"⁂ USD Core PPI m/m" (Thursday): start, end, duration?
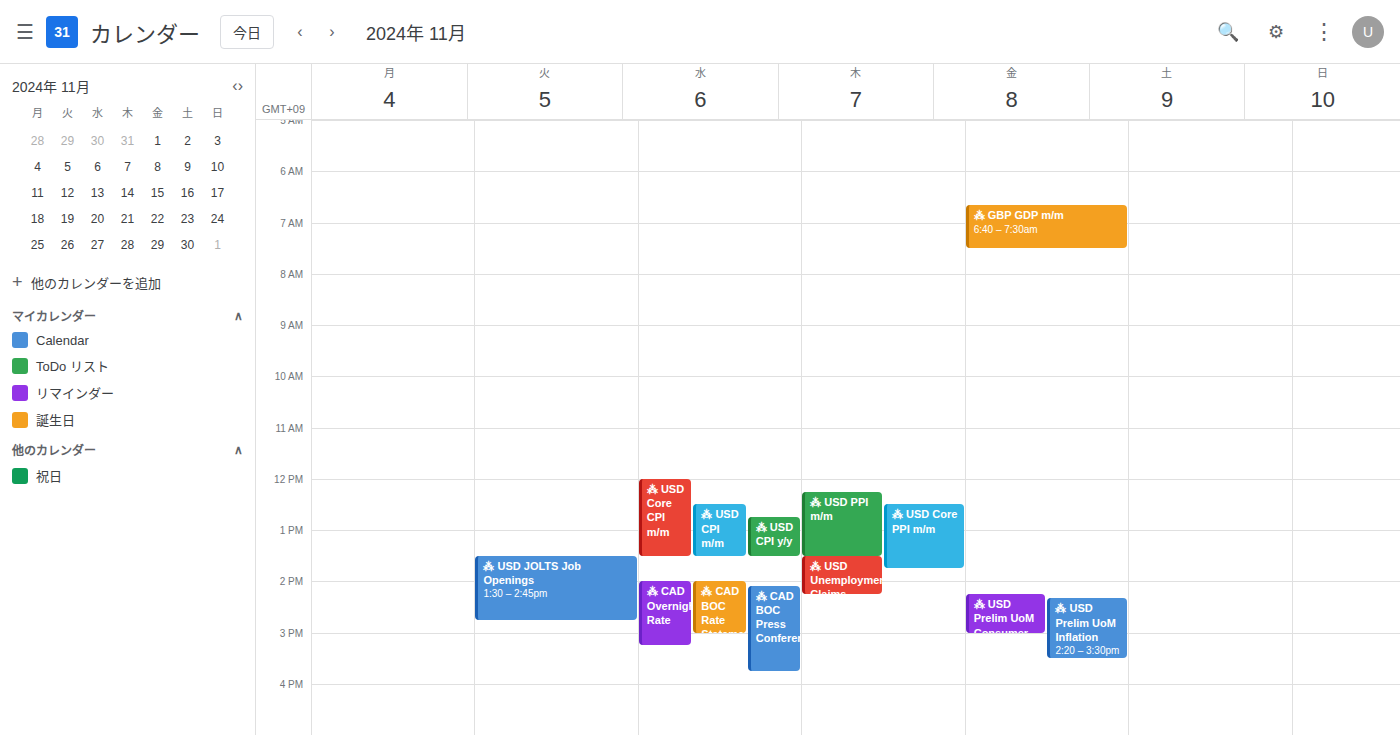
12:30 to 13:45, 1 hour 15 minutes